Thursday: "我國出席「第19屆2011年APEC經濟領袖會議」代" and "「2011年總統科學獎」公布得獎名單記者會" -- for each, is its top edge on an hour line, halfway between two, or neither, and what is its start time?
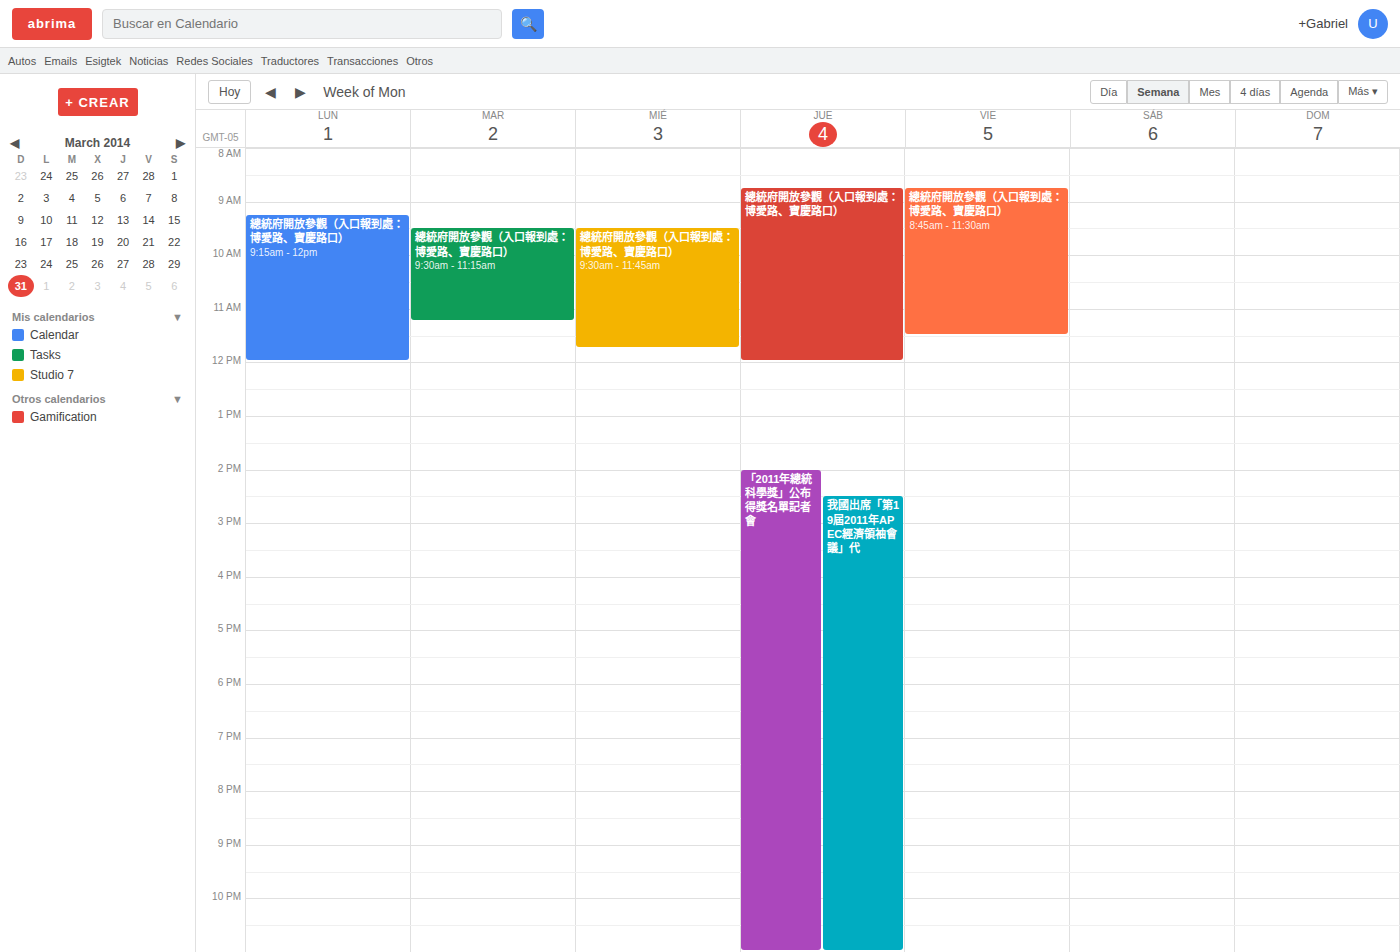
"我國出席「第19屆2011年APEC經濟領袖會議」代": 14:30, halfway between the 14:00 and 15:00 lines. "「2011年總統科學獎」公布得獎名單記者會": 14:00, exactly on the 14:00 line.